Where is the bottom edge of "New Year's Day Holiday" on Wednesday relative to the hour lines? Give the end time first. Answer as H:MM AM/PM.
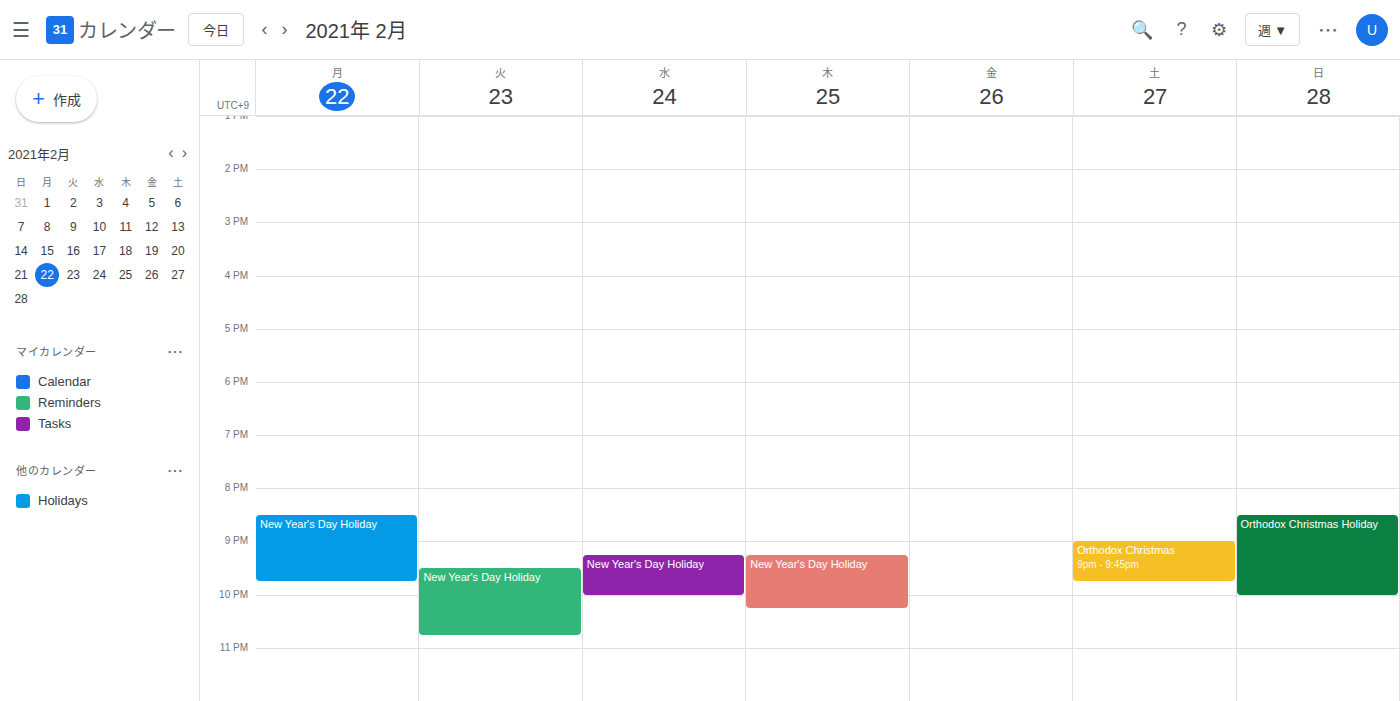
10:00 PM -- exactly on the 10 PM line.